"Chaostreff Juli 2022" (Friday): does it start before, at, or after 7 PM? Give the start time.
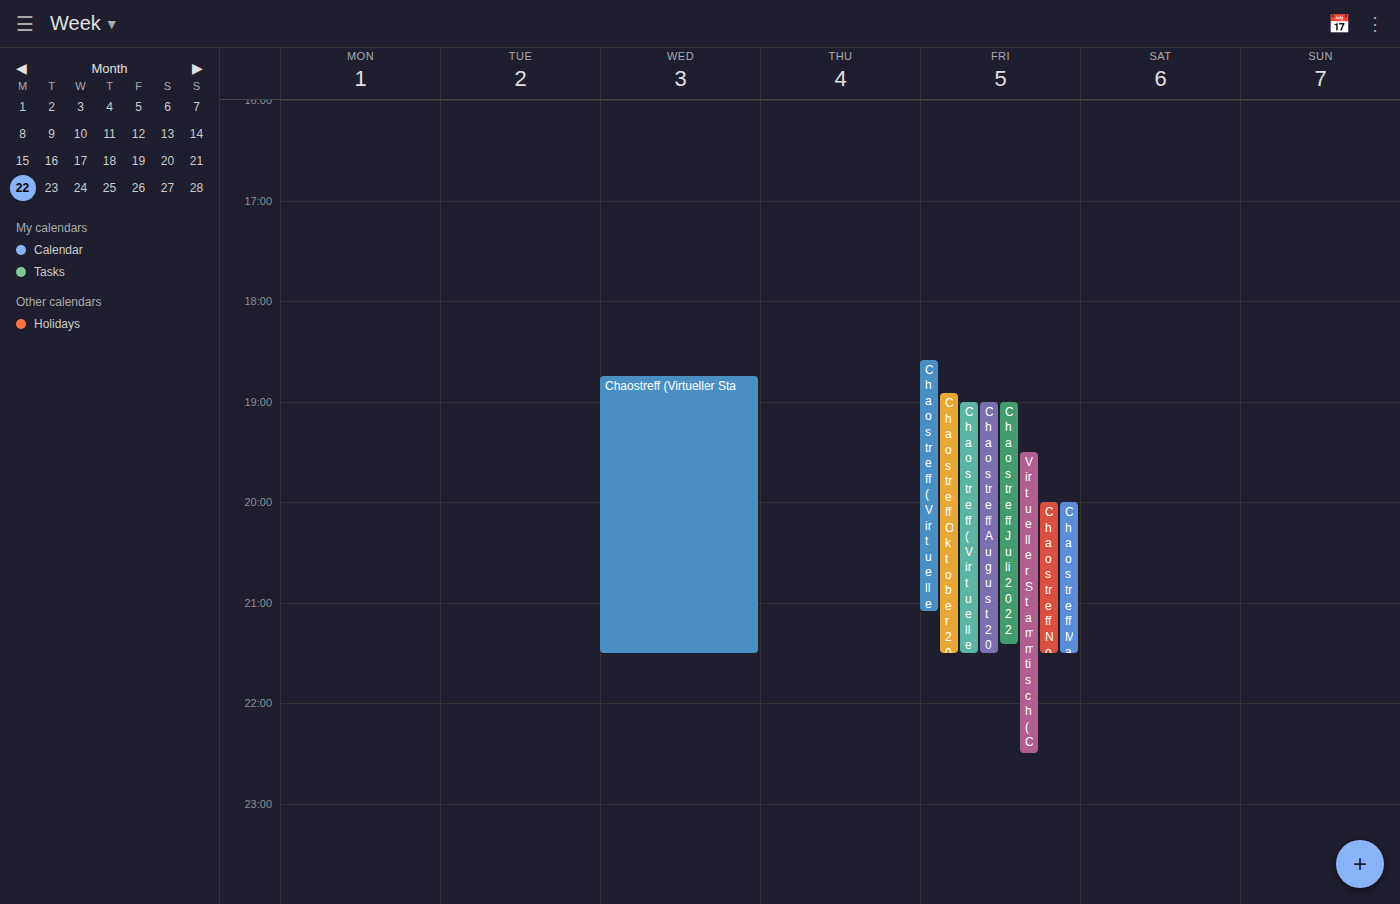
7:00 PM -- exactly at 7 PM, on the 7 PM line.